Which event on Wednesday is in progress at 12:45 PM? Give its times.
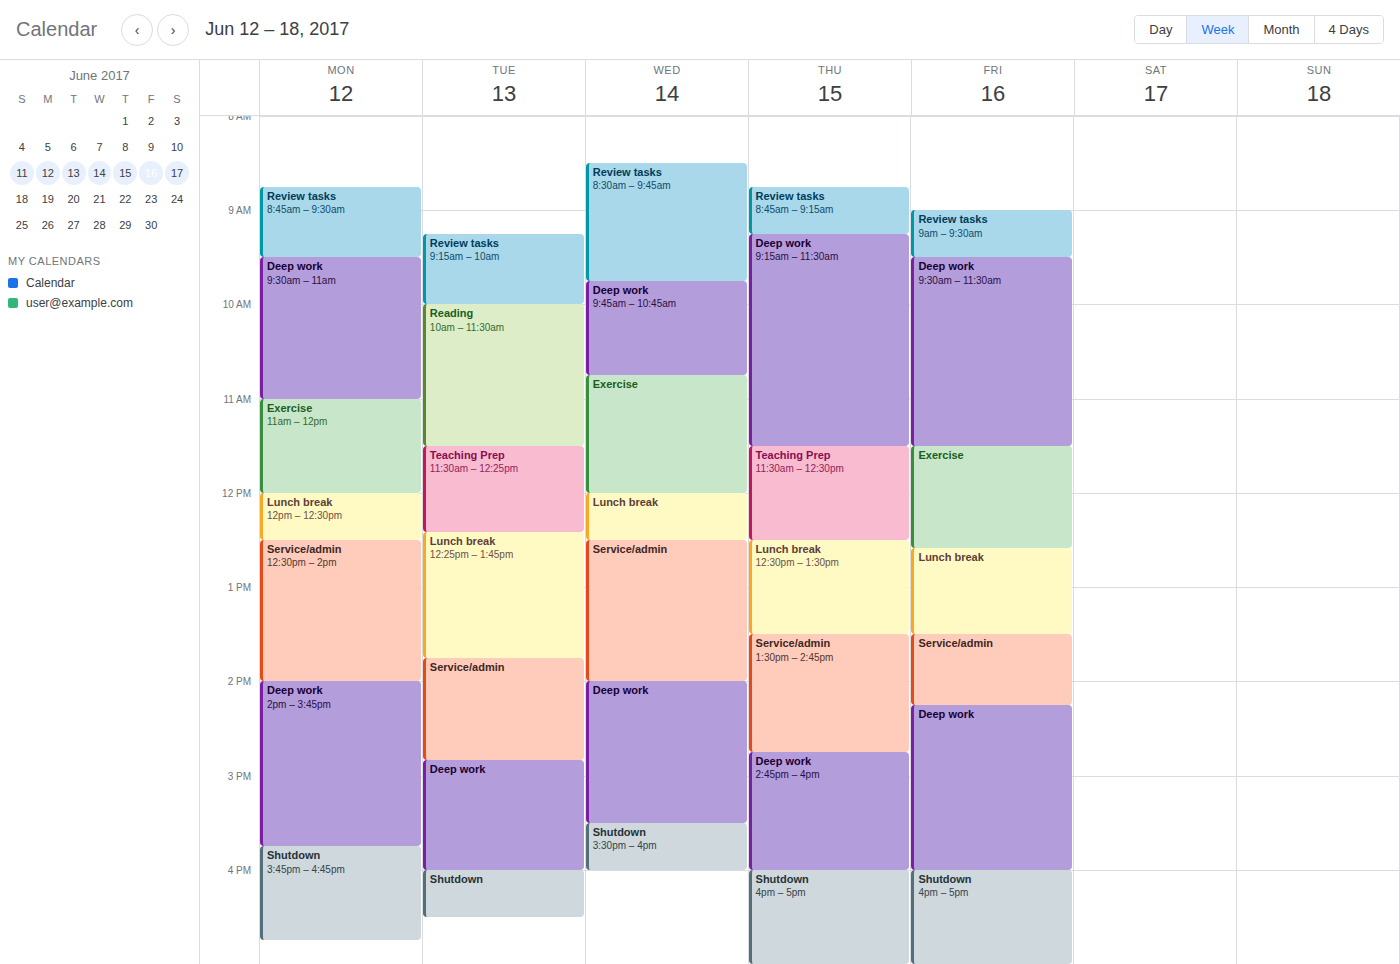
"Service/admin", 12:30 PM to 2:00 PM